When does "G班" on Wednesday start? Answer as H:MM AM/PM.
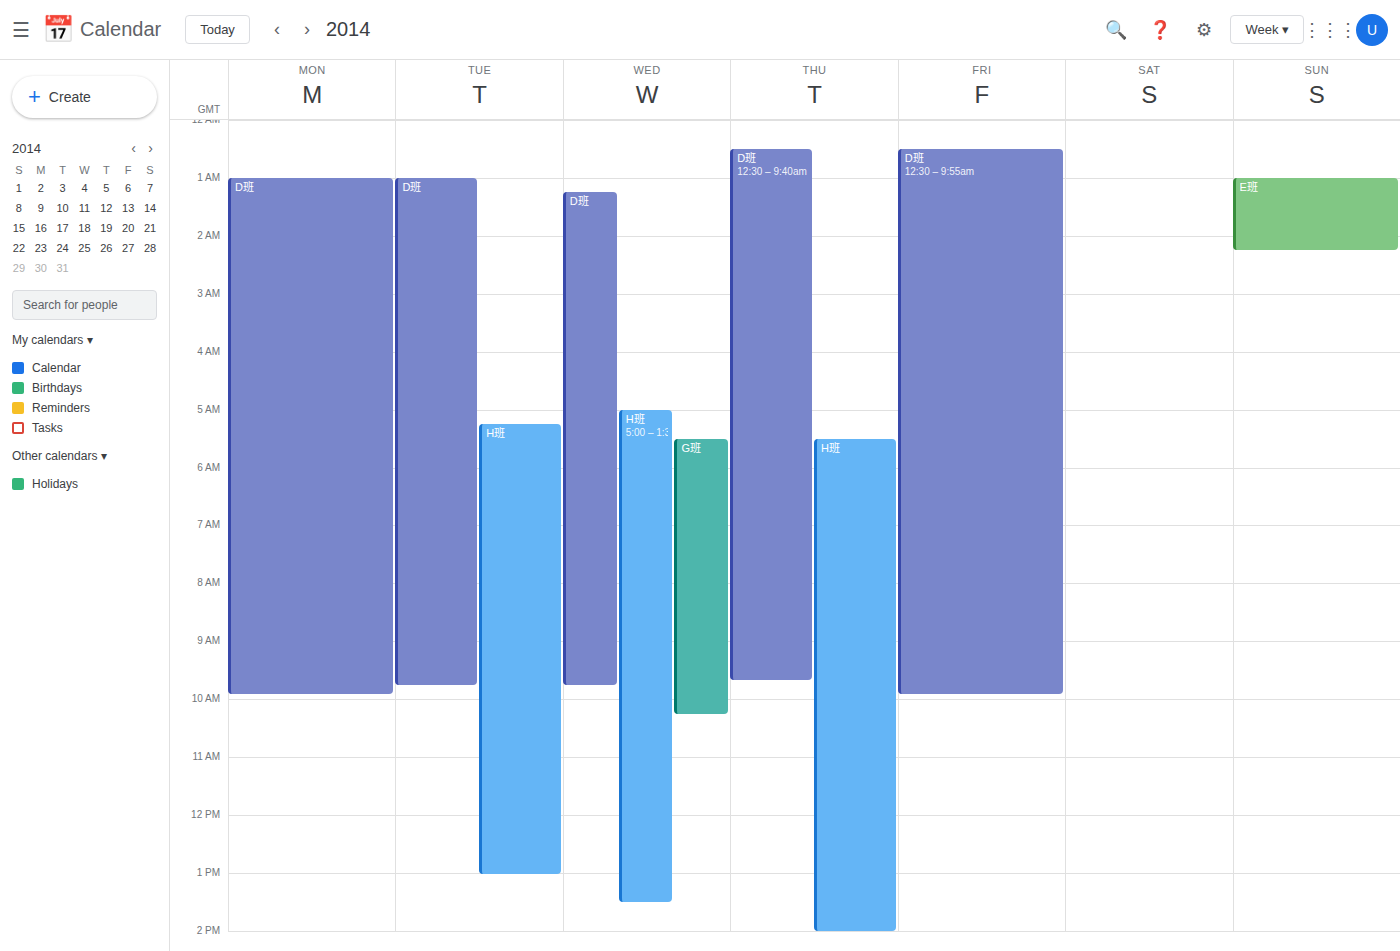
5:30 AM